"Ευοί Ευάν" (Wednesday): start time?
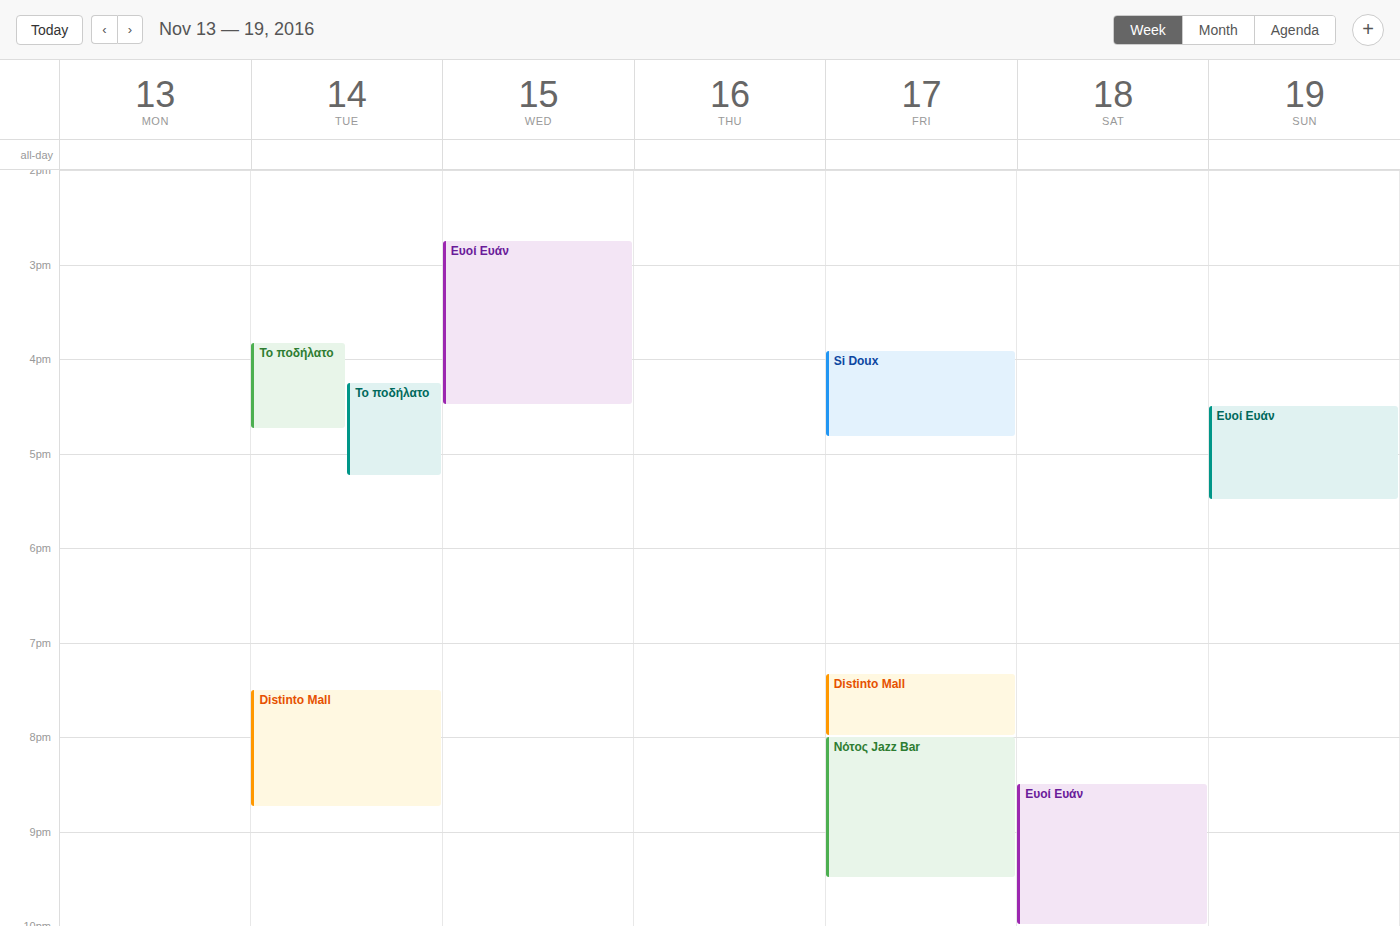
2:45 PM